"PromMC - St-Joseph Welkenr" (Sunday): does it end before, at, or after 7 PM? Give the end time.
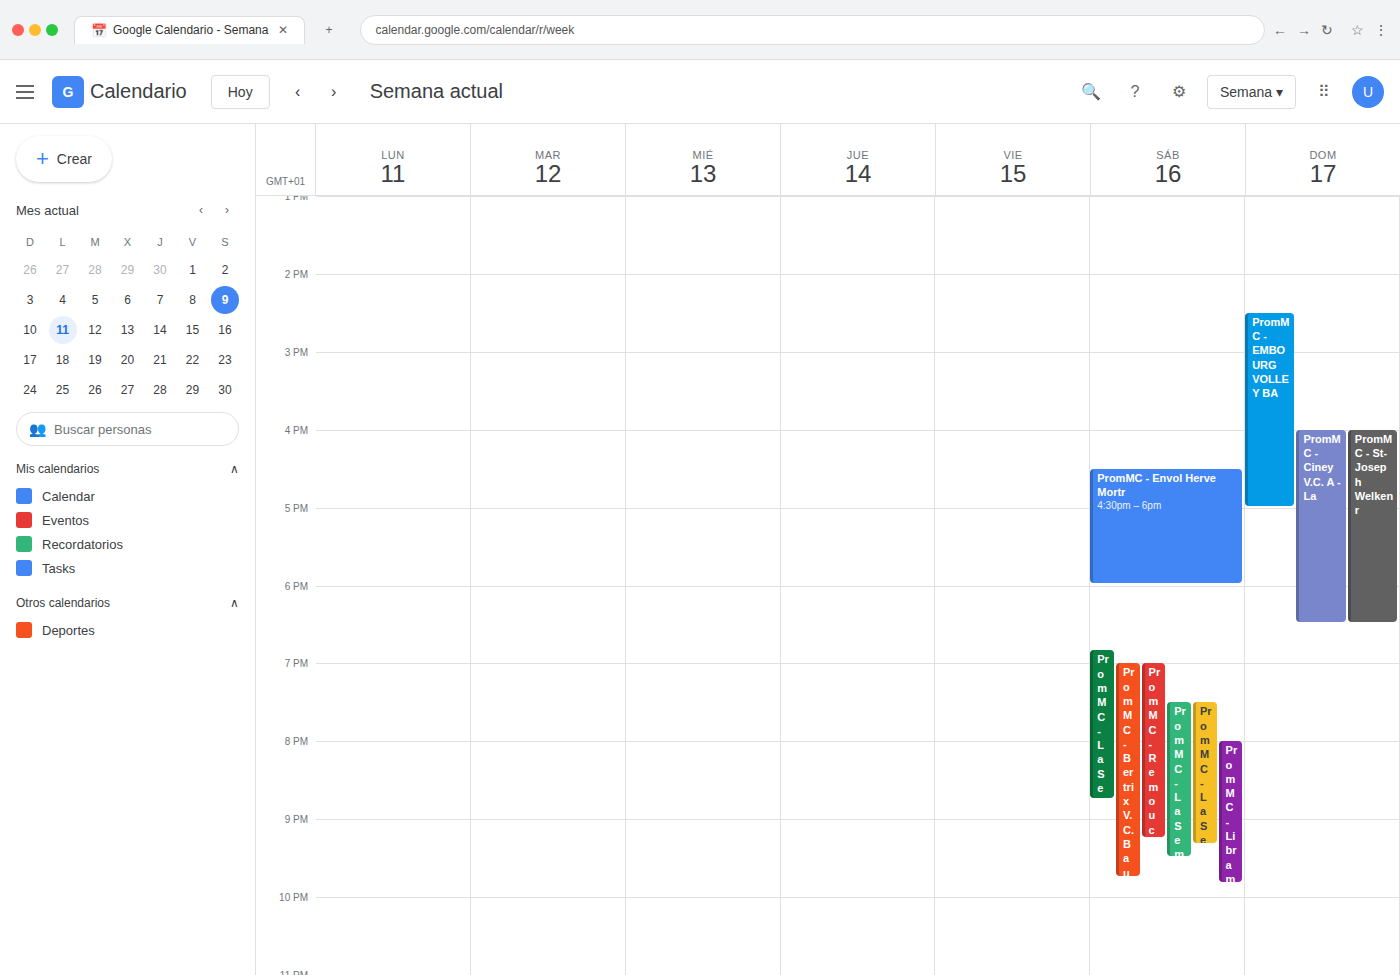
6:30 PM -- before 7 PM, 30 minutes above the 7 PM line.